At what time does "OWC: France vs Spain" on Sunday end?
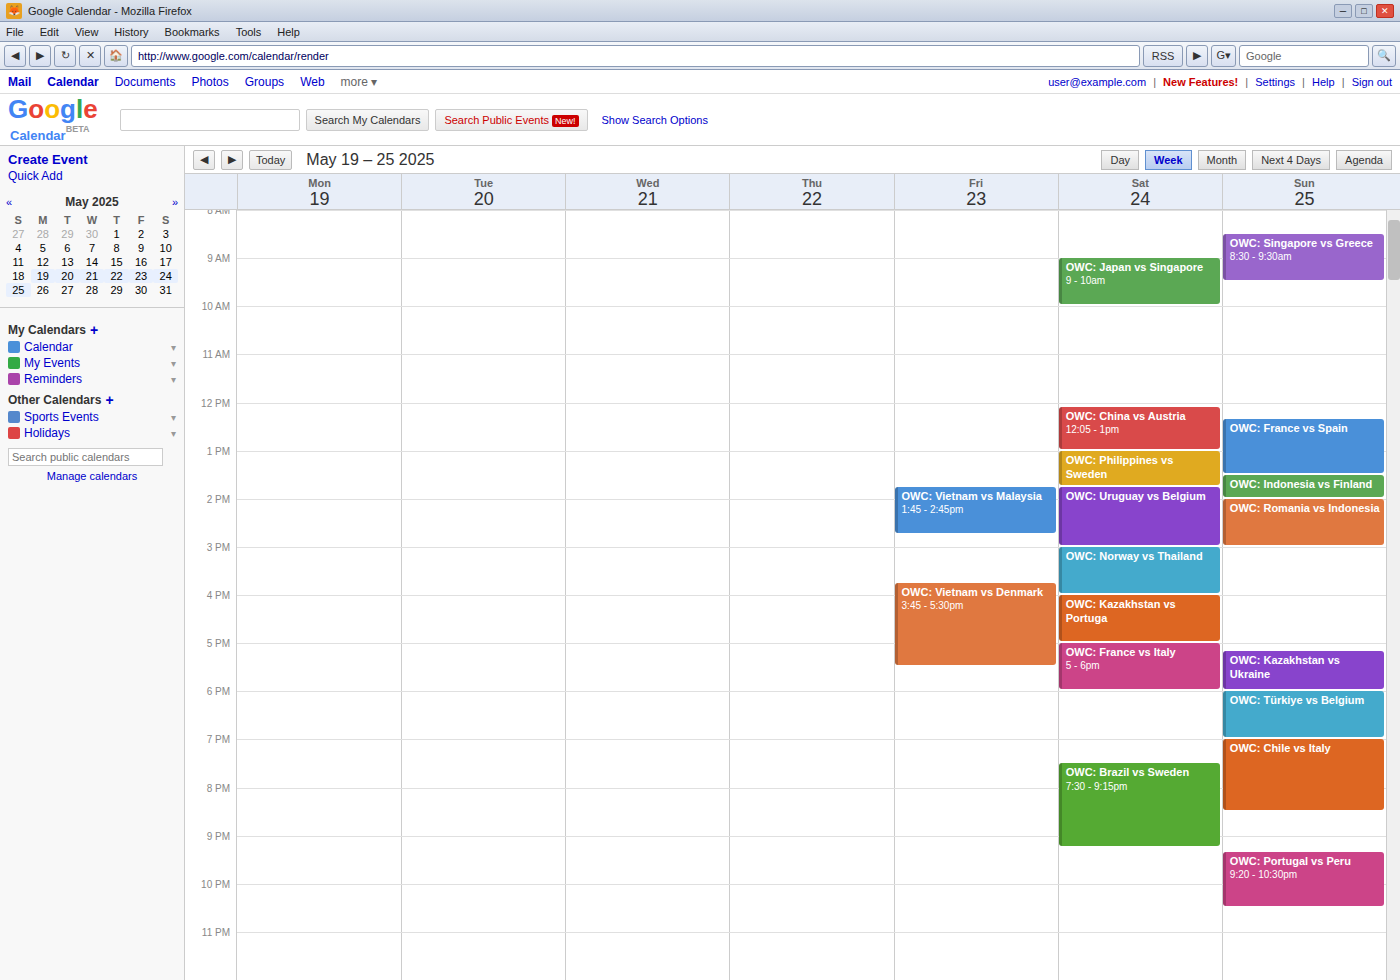
1:30 PM